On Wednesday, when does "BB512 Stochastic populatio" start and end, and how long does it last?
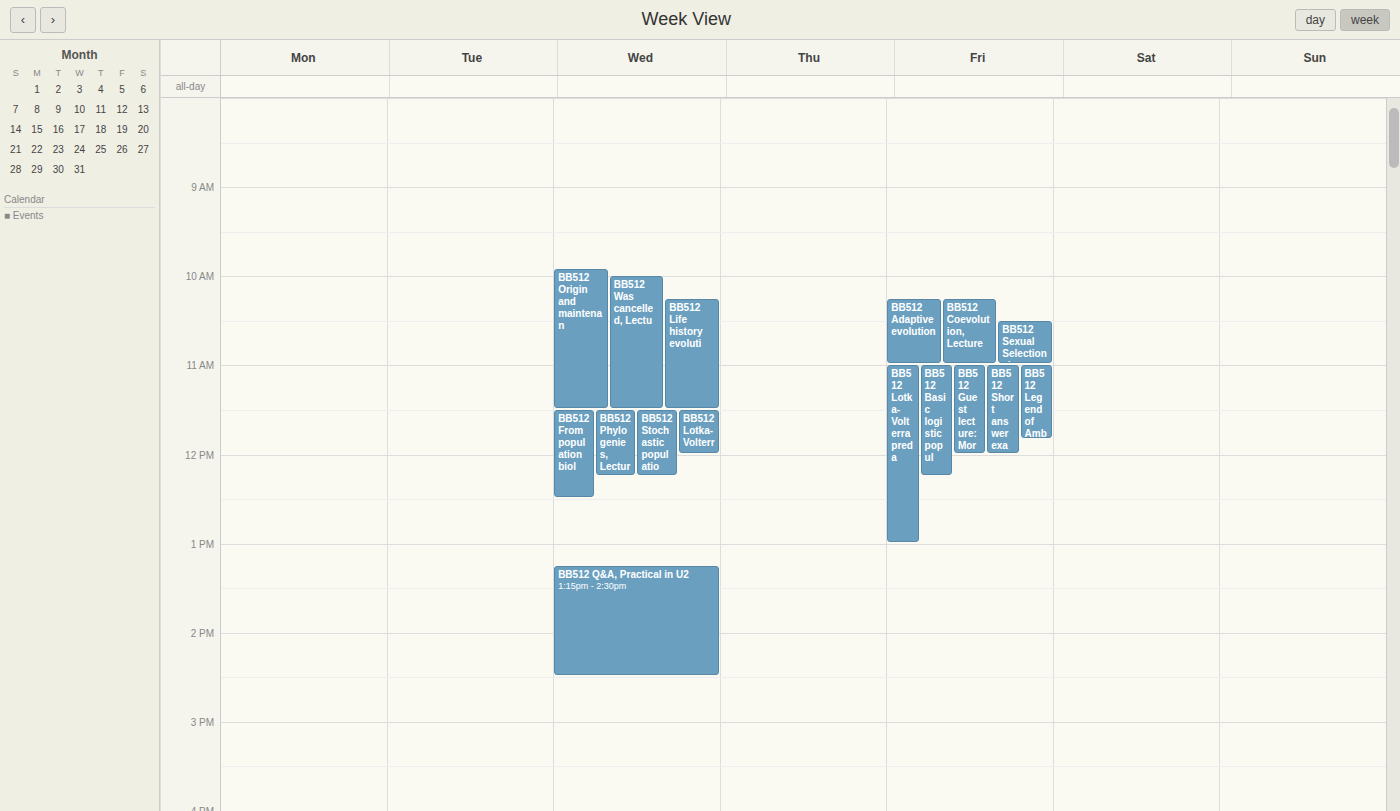
11:30 AM to 12:15 PM, 45 minutes